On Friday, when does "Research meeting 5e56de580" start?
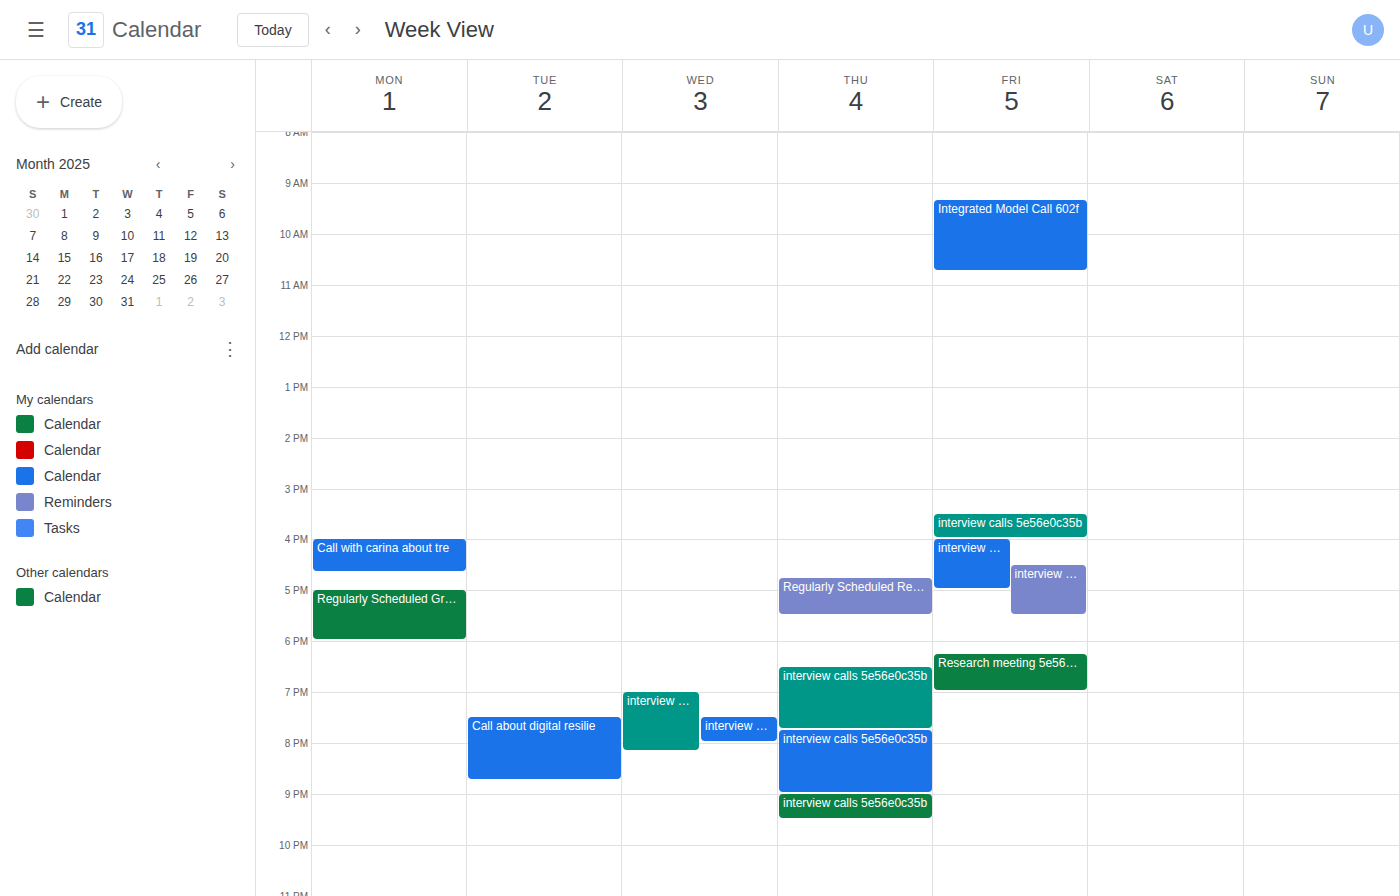
6:15 PM